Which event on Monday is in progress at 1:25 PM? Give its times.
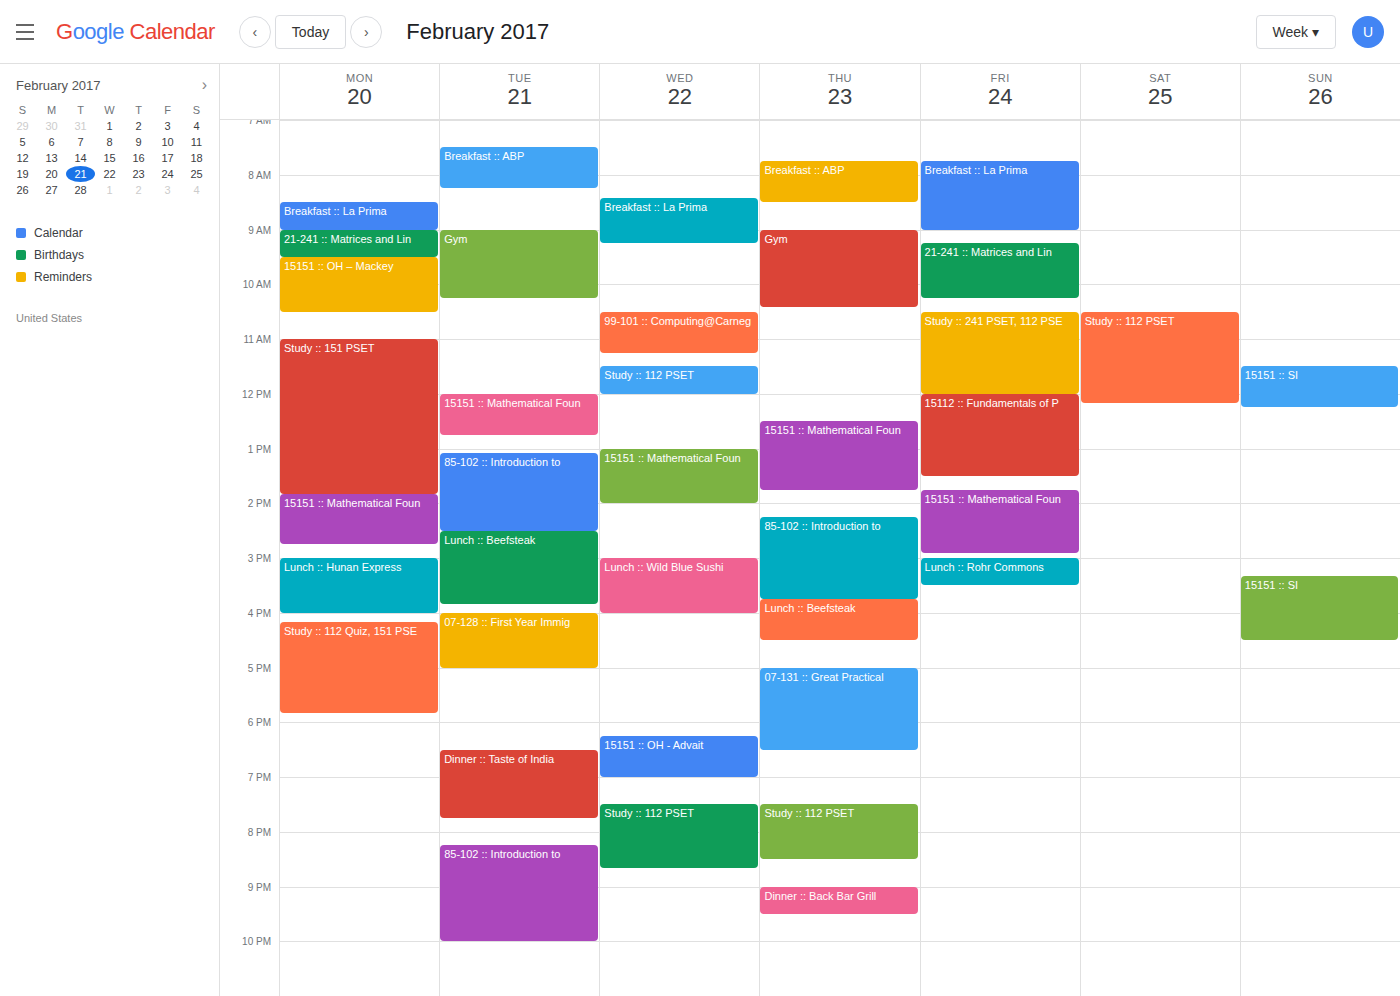
"Study :: 151 PSET", 11:00 AM to 1:50 PM